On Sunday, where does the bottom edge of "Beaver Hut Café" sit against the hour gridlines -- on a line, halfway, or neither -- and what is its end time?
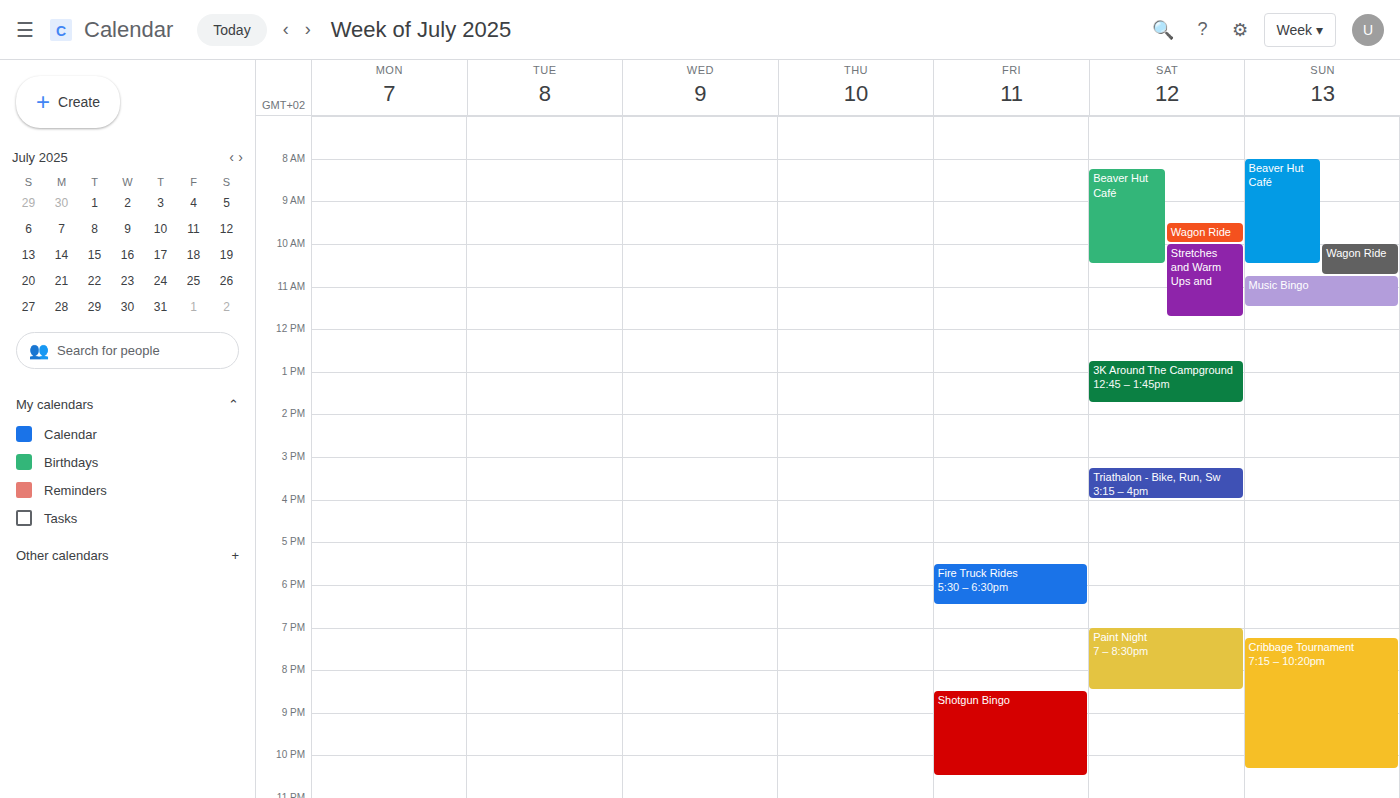
10:30 AM -- halfway between the 10 AM and 11 AM lines.